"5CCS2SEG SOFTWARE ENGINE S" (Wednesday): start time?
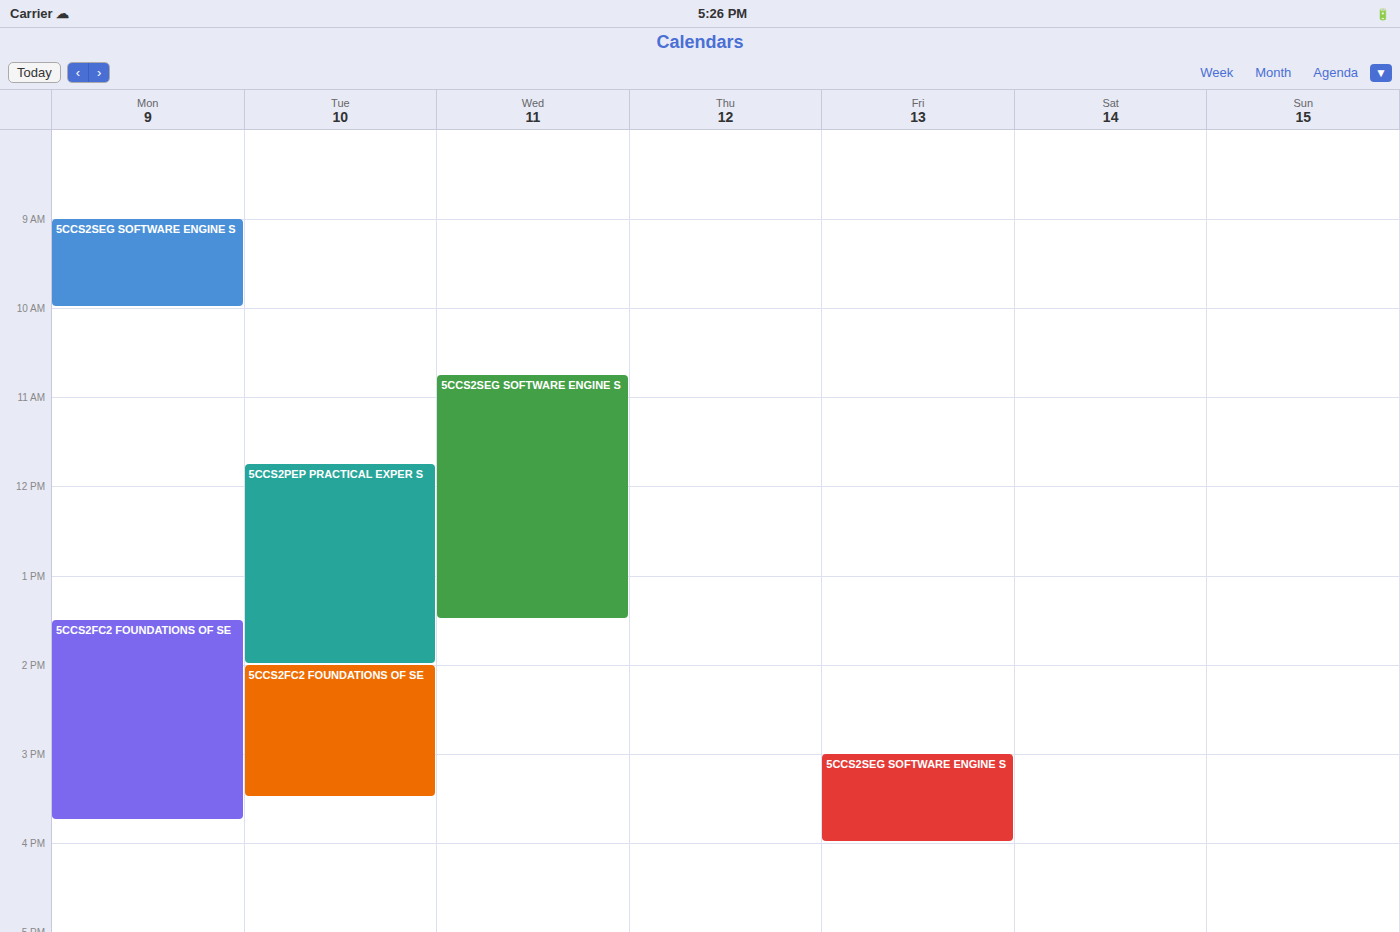
10:45 AM